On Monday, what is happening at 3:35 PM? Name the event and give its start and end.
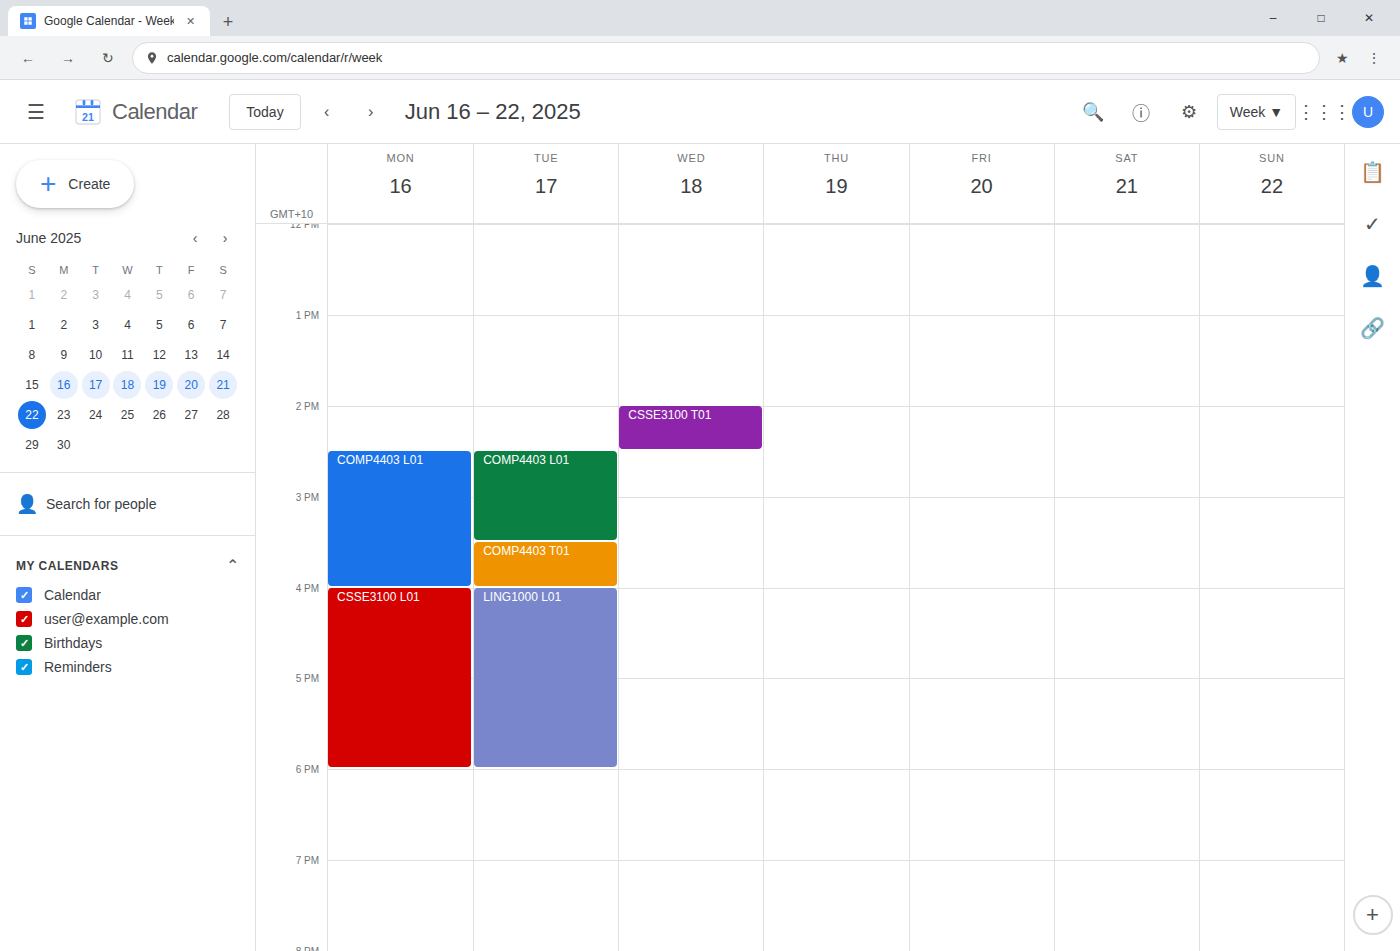
"COMP4403 L01", 2:30 PM to 4:00 PM